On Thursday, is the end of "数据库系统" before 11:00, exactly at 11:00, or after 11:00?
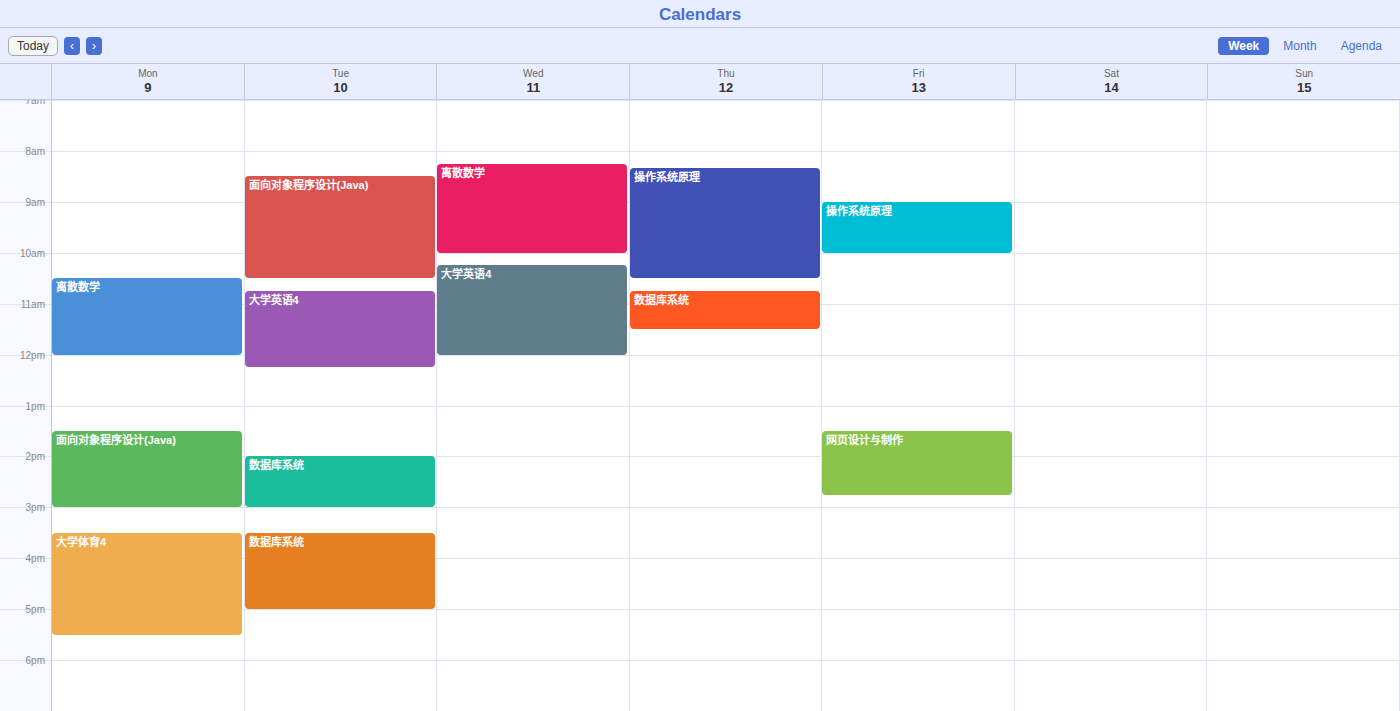
11:30 -- after 11:00, 30 minutes below the 11:00 line.